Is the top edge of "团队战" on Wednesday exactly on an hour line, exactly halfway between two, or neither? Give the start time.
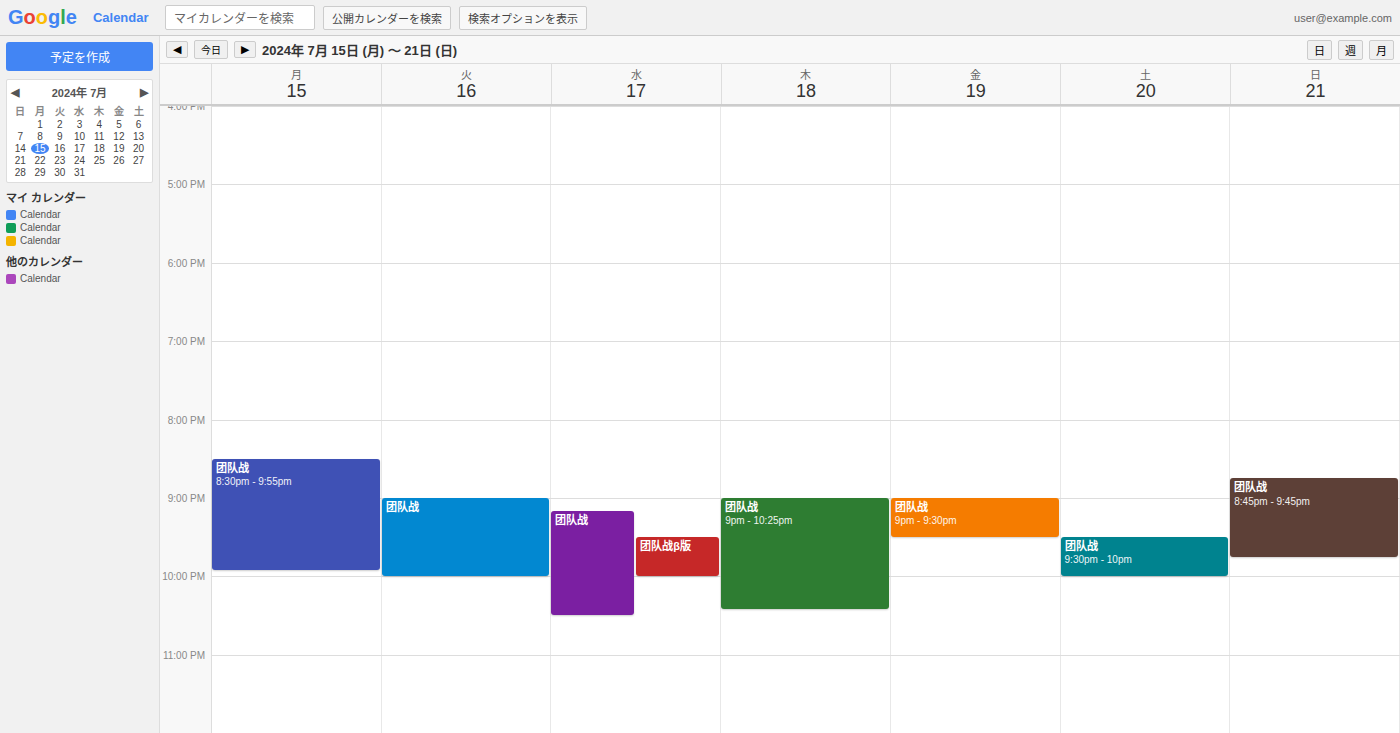
9:10 PM -- neither: 10 minutes below the 9 PM line and 50 minutes above the 10 PM line.